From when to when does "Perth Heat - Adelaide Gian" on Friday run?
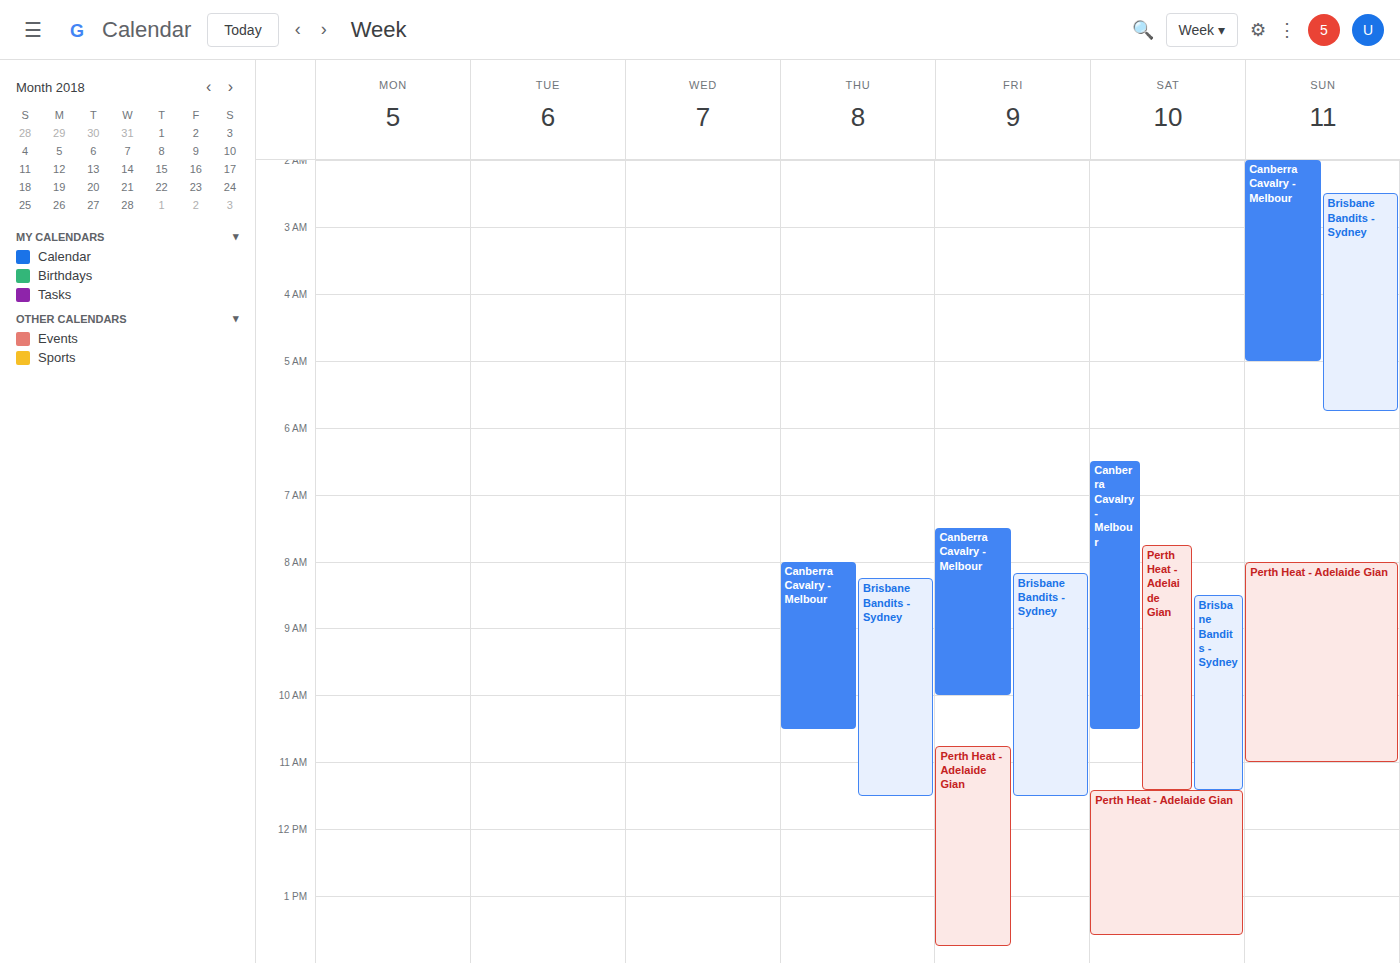
10:45 AM to 1:45 PM